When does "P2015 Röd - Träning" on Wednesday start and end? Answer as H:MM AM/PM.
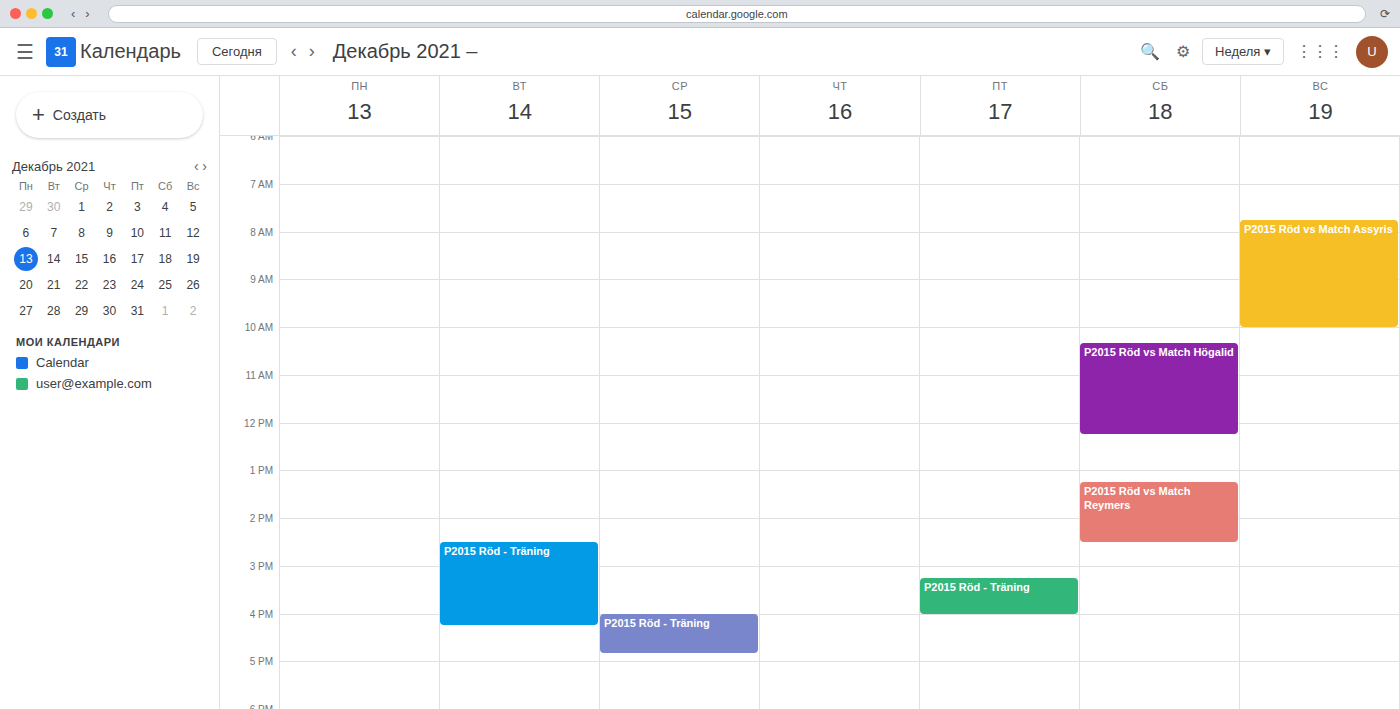
4:00 PM to 4:50 PM